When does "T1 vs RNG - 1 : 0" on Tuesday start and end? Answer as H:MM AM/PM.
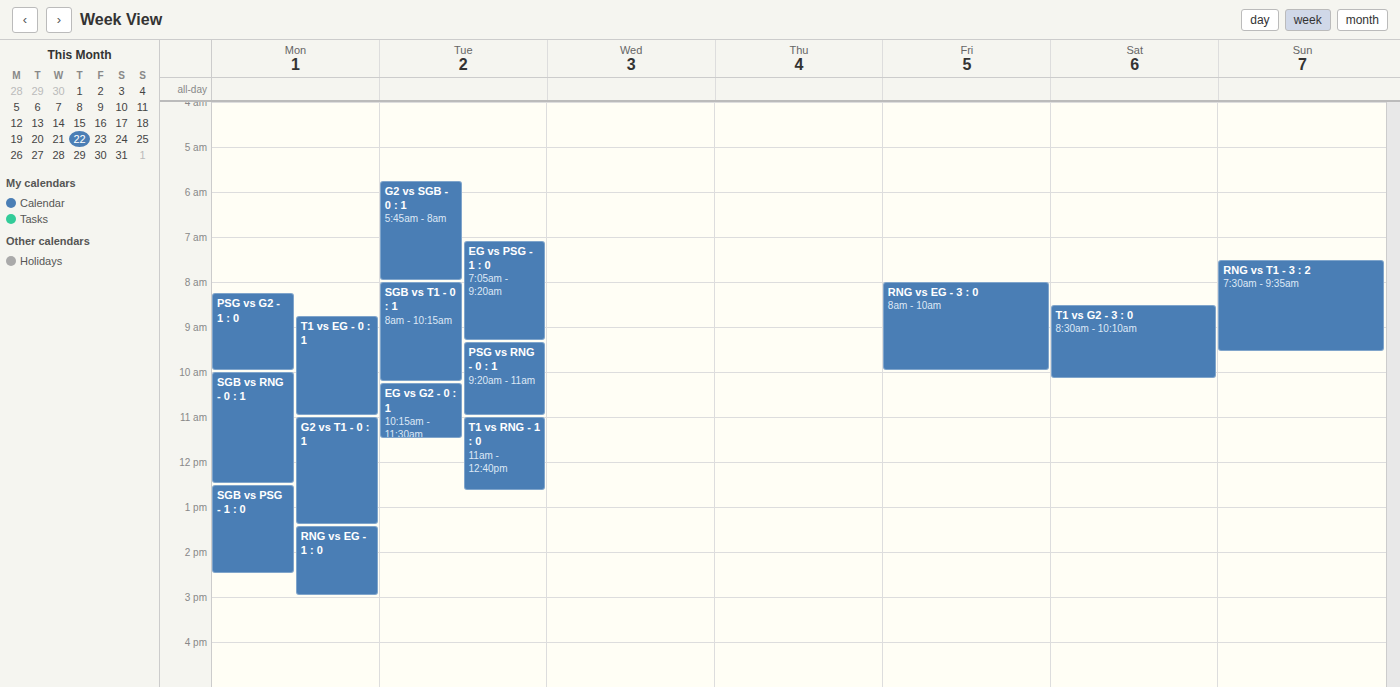
11:00 AM to 12:40 PM